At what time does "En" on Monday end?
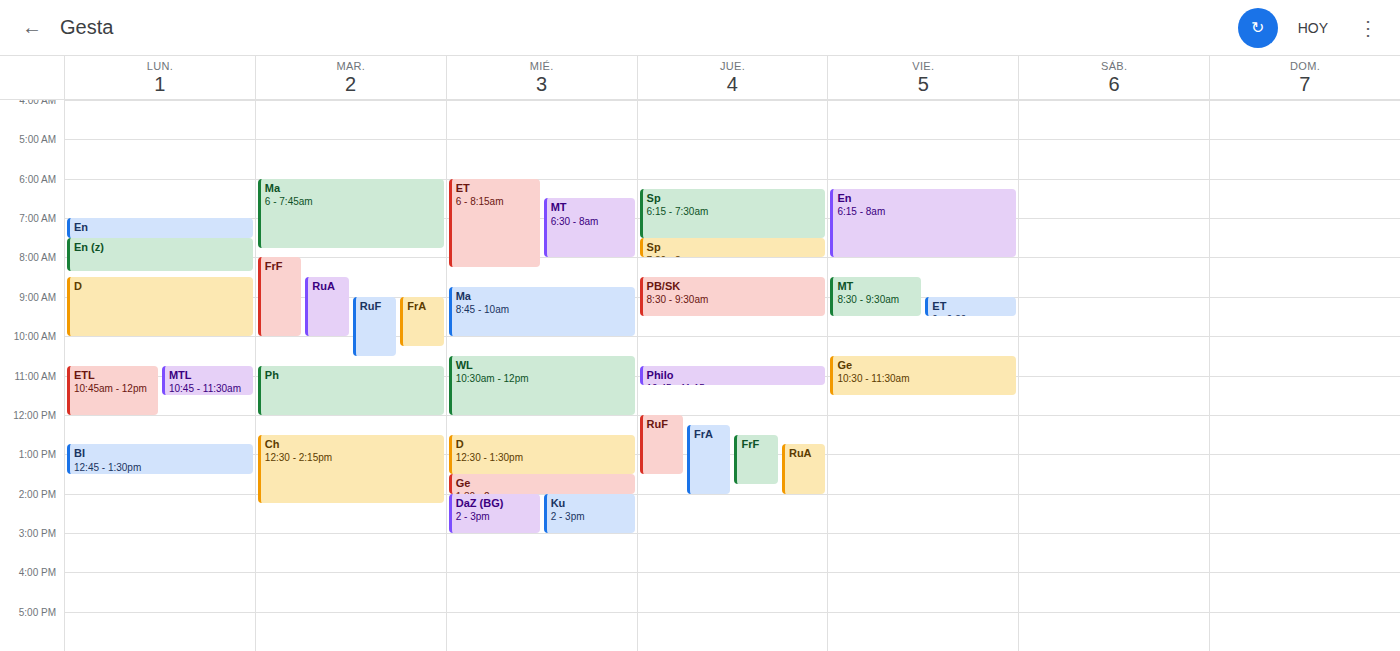
7:30 AM